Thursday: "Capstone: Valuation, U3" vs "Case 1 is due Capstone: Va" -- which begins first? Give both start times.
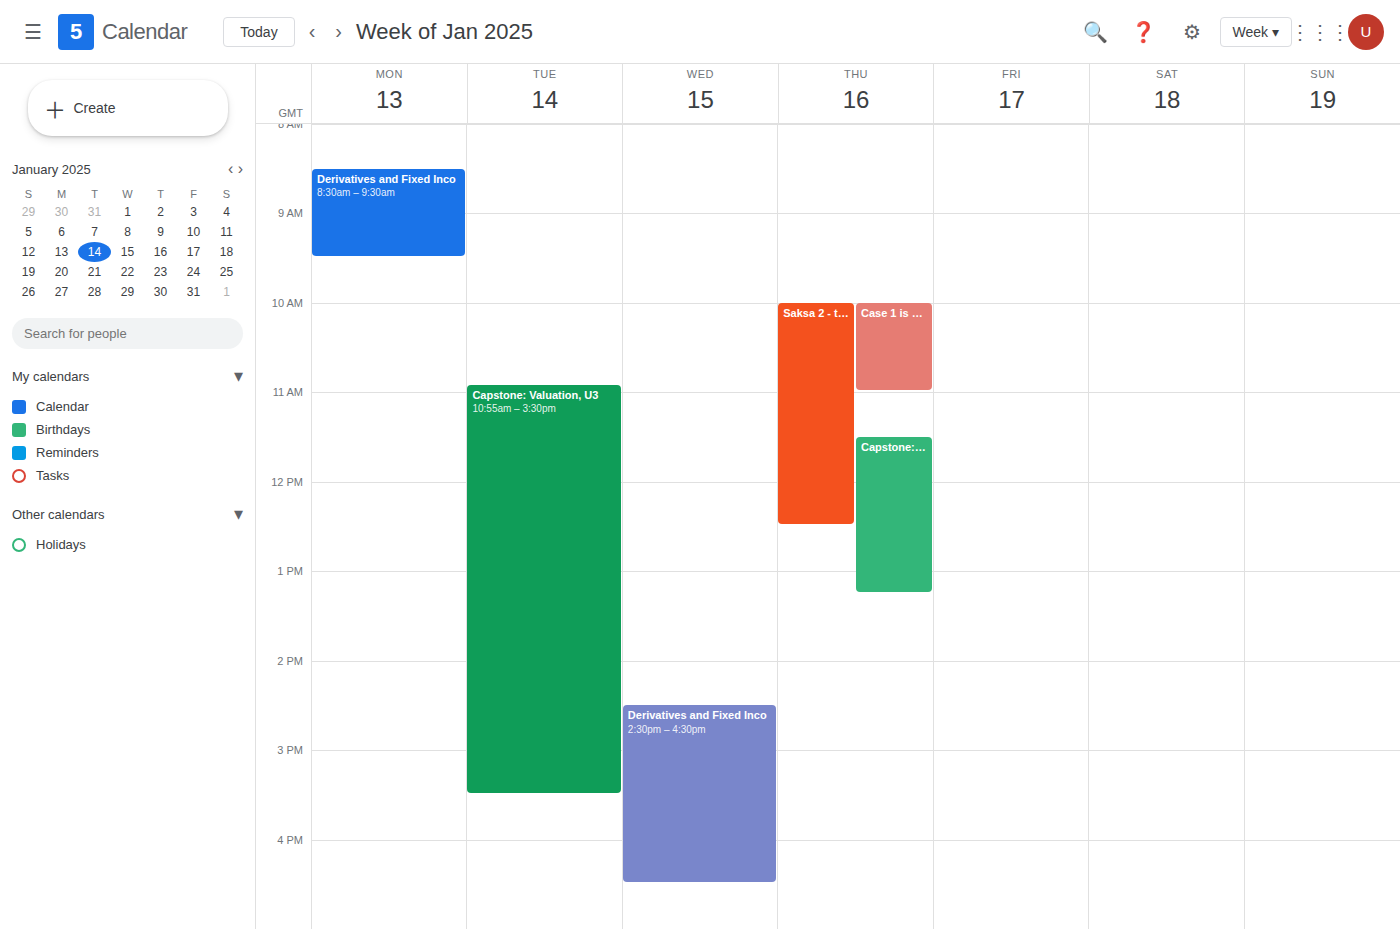
"Case 1 is due Capstone: Va" 10:00 AM; "Capstone: Valuation, U3" 11:30 AM.